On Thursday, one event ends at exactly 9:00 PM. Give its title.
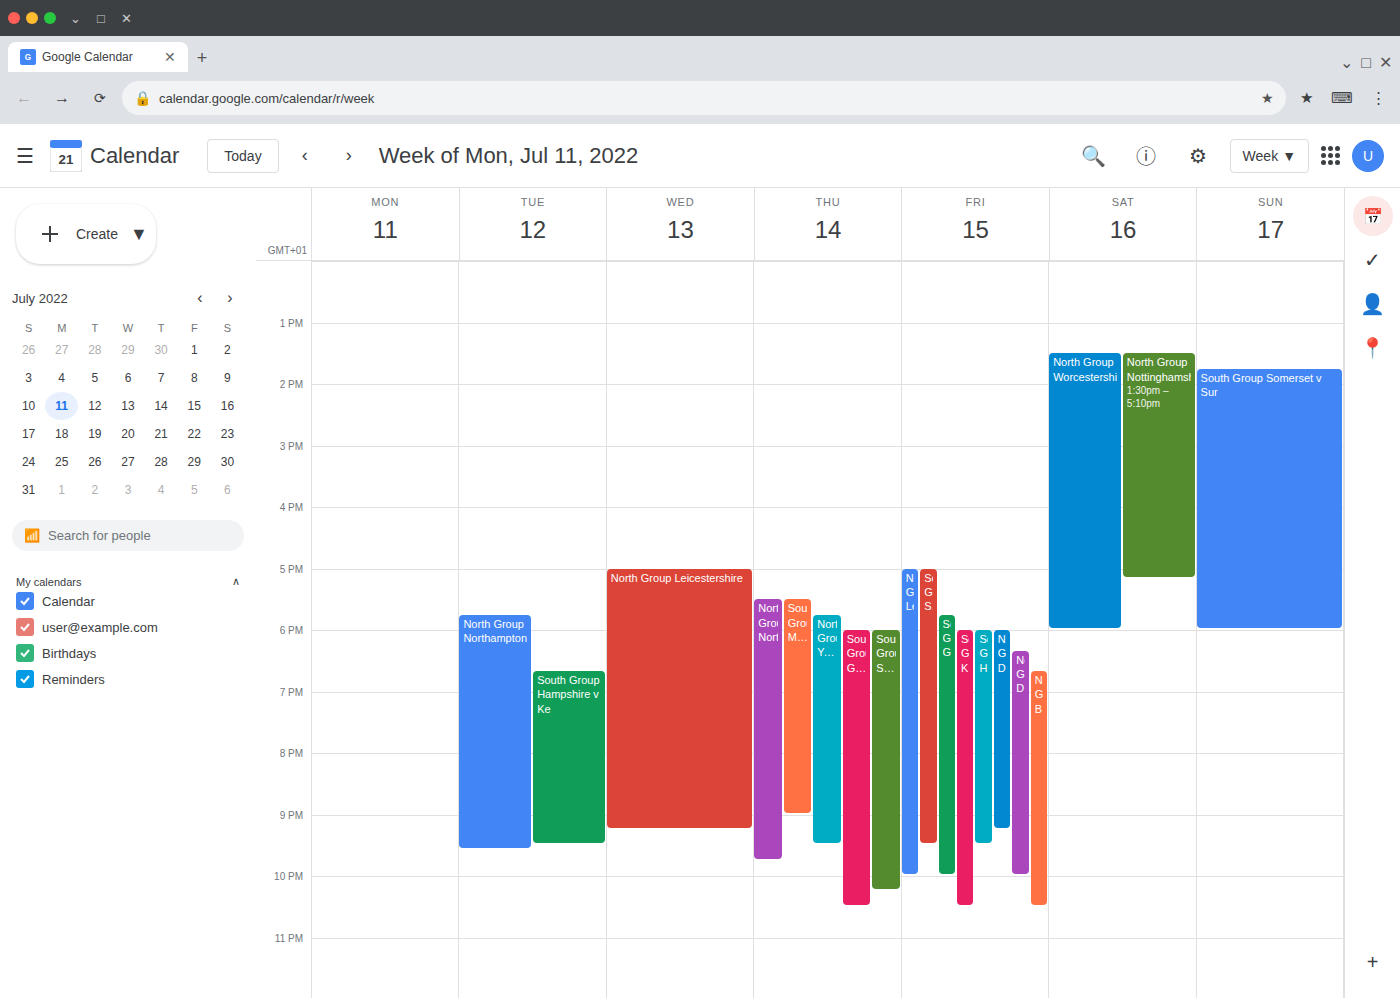
"South Group Middlesex v Ha"